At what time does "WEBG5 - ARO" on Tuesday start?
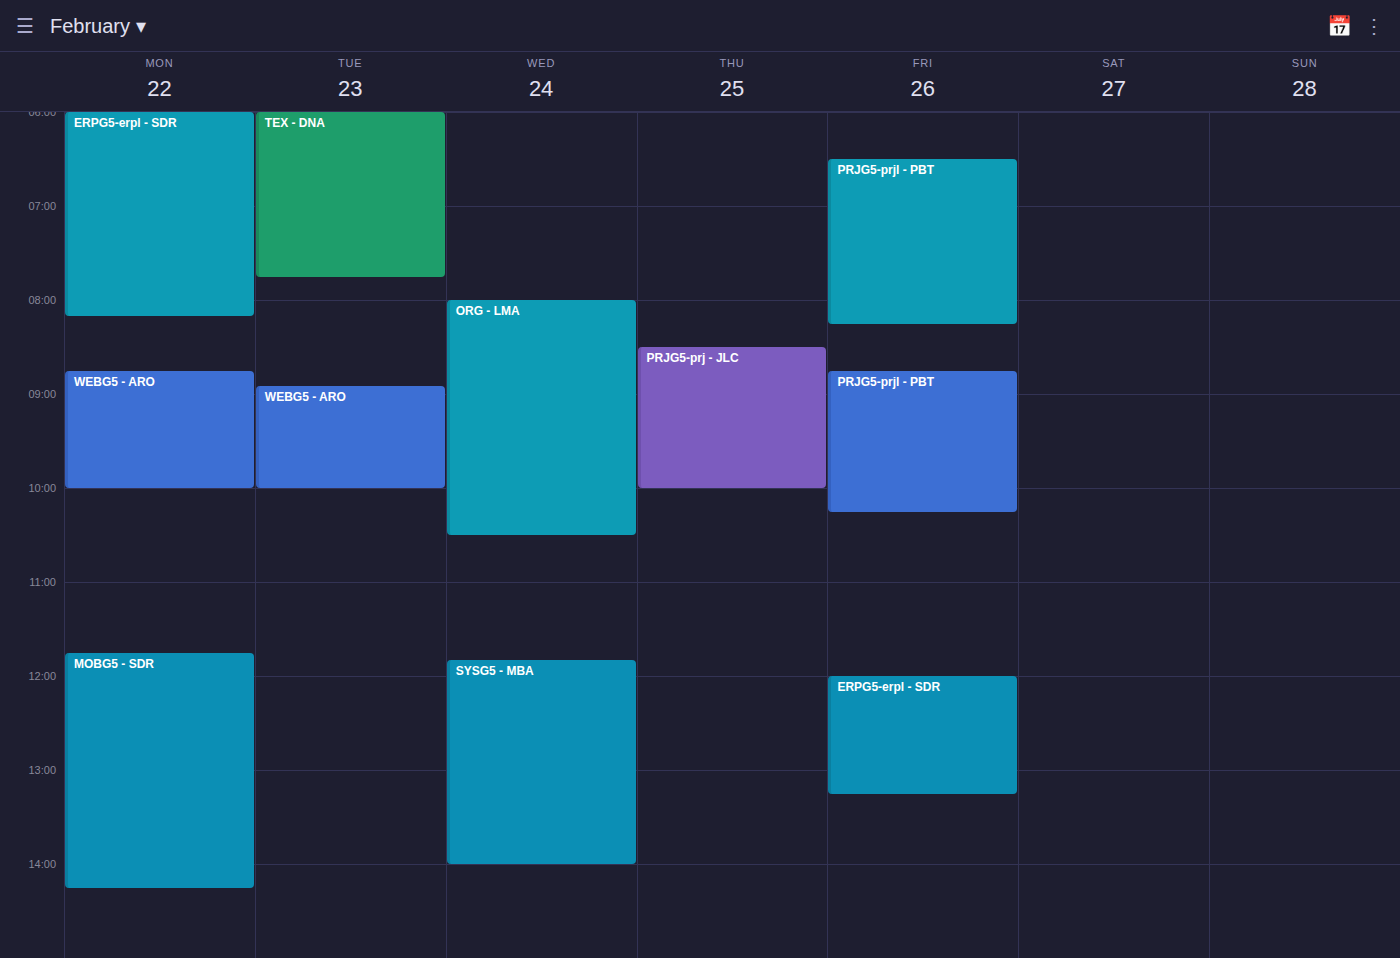
8:55 AM